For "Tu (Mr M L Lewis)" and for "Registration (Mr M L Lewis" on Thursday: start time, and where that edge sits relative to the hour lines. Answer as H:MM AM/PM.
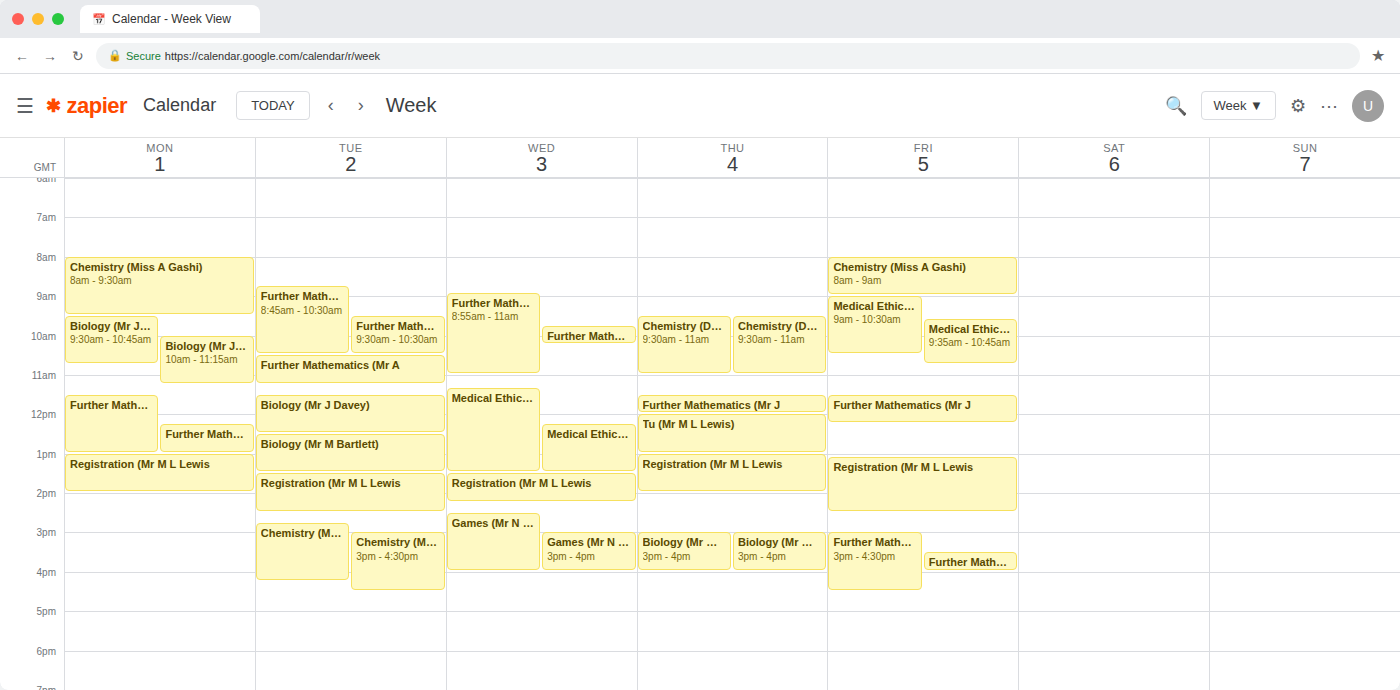
"Tu (Mr M L Lewis)": 12:00 PM, exactly on the 12 PM line. "Registration (Mr M L Lewis": 1:00 PM, exactly on the 1 PM line.